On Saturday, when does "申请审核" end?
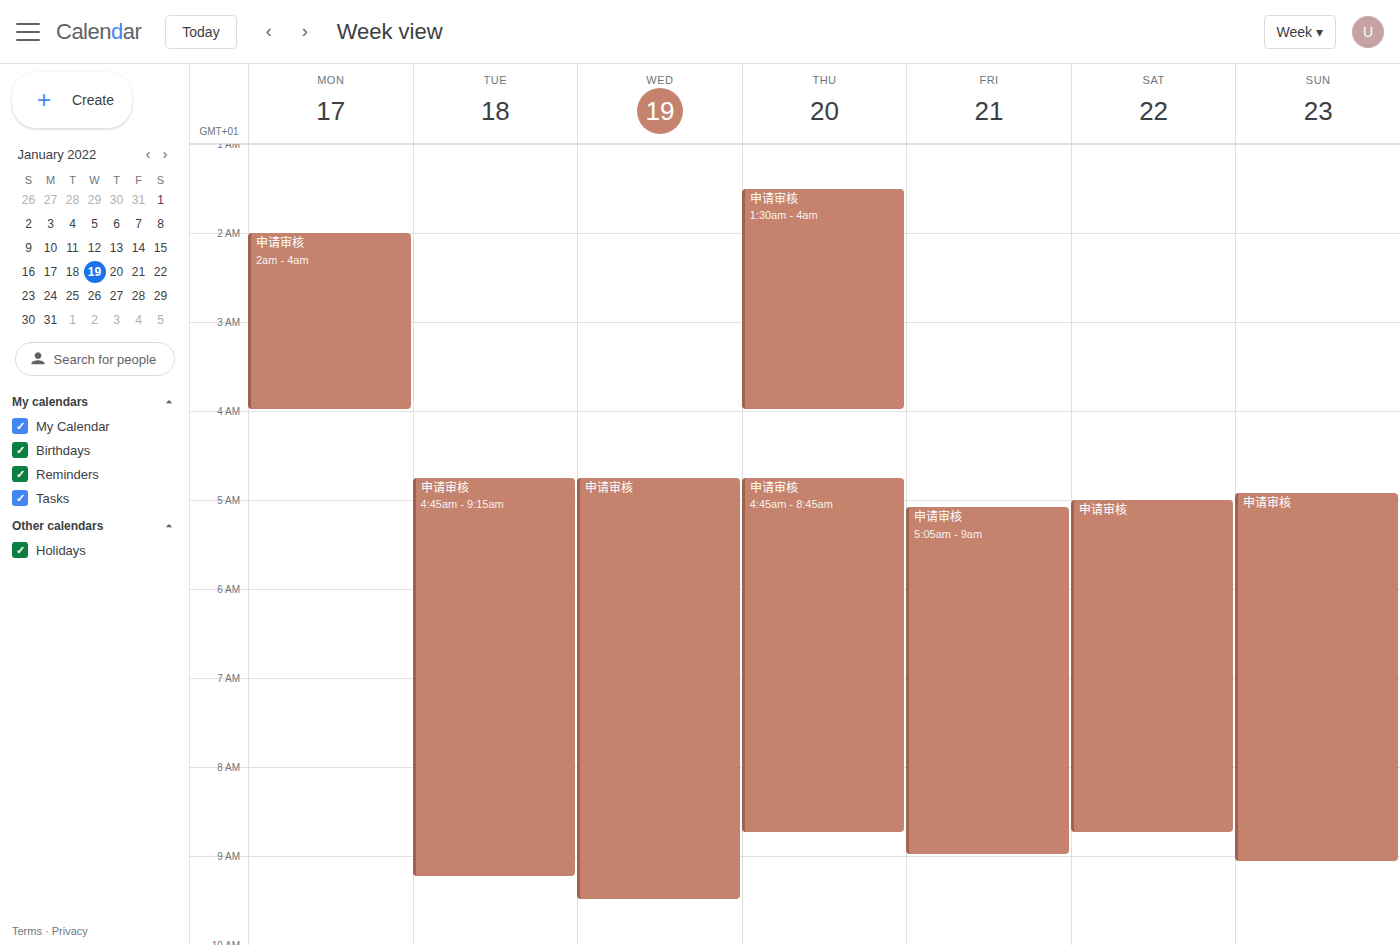
08:45